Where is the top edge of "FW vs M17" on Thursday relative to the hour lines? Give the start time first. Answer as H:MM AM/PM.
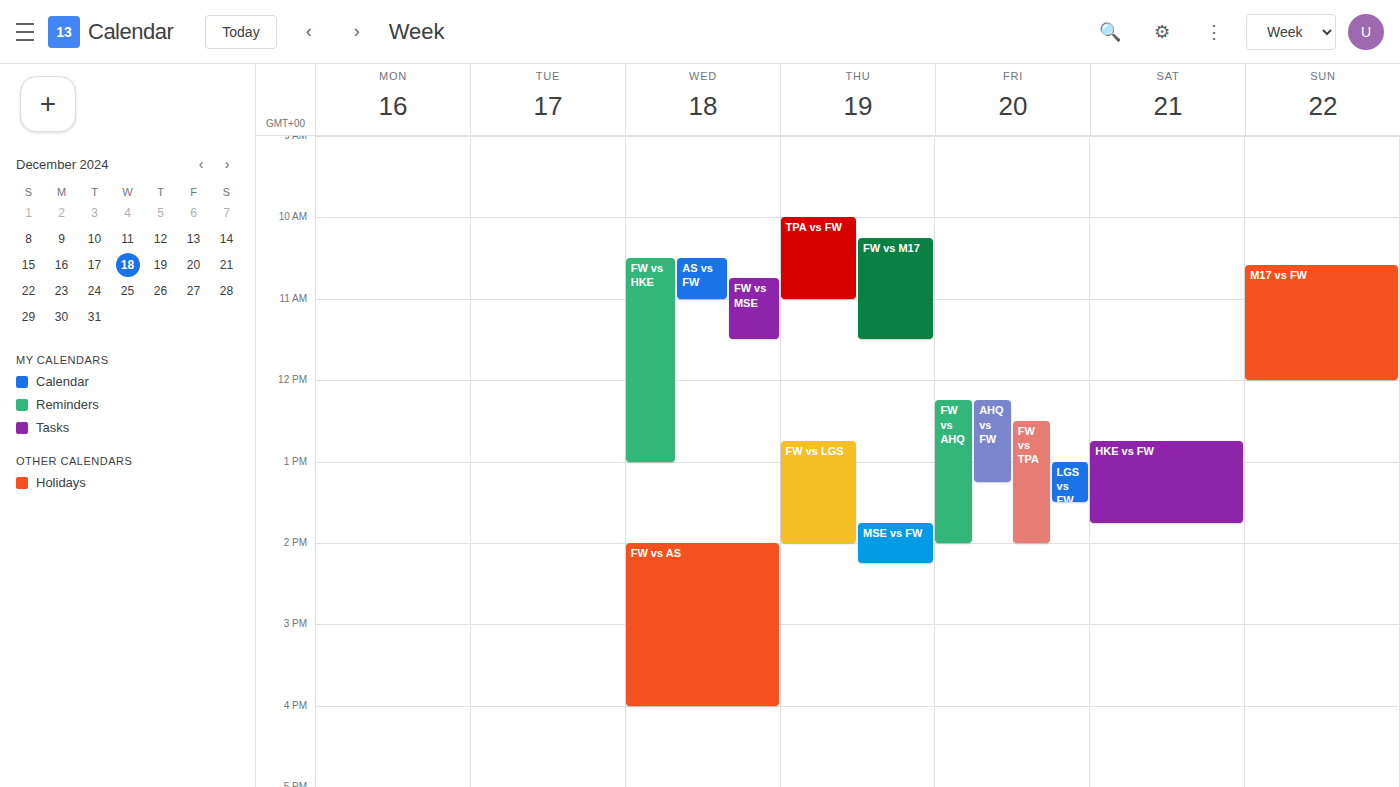
10:15 AM -- neither: a quarter of the way from the 10 AM line to the 11 AM line.